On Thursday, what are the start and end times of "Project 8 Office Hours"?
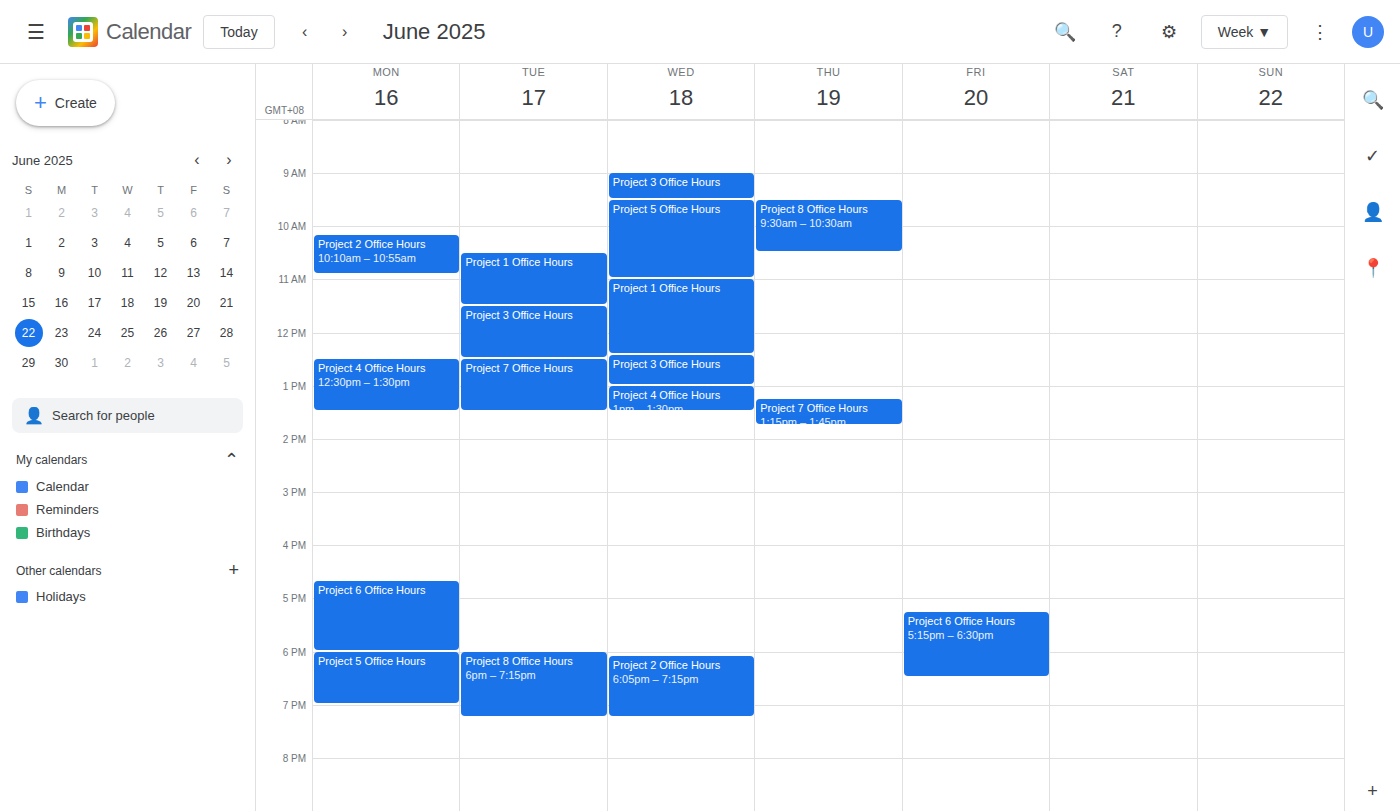
9:30 AM to 10:30 AM